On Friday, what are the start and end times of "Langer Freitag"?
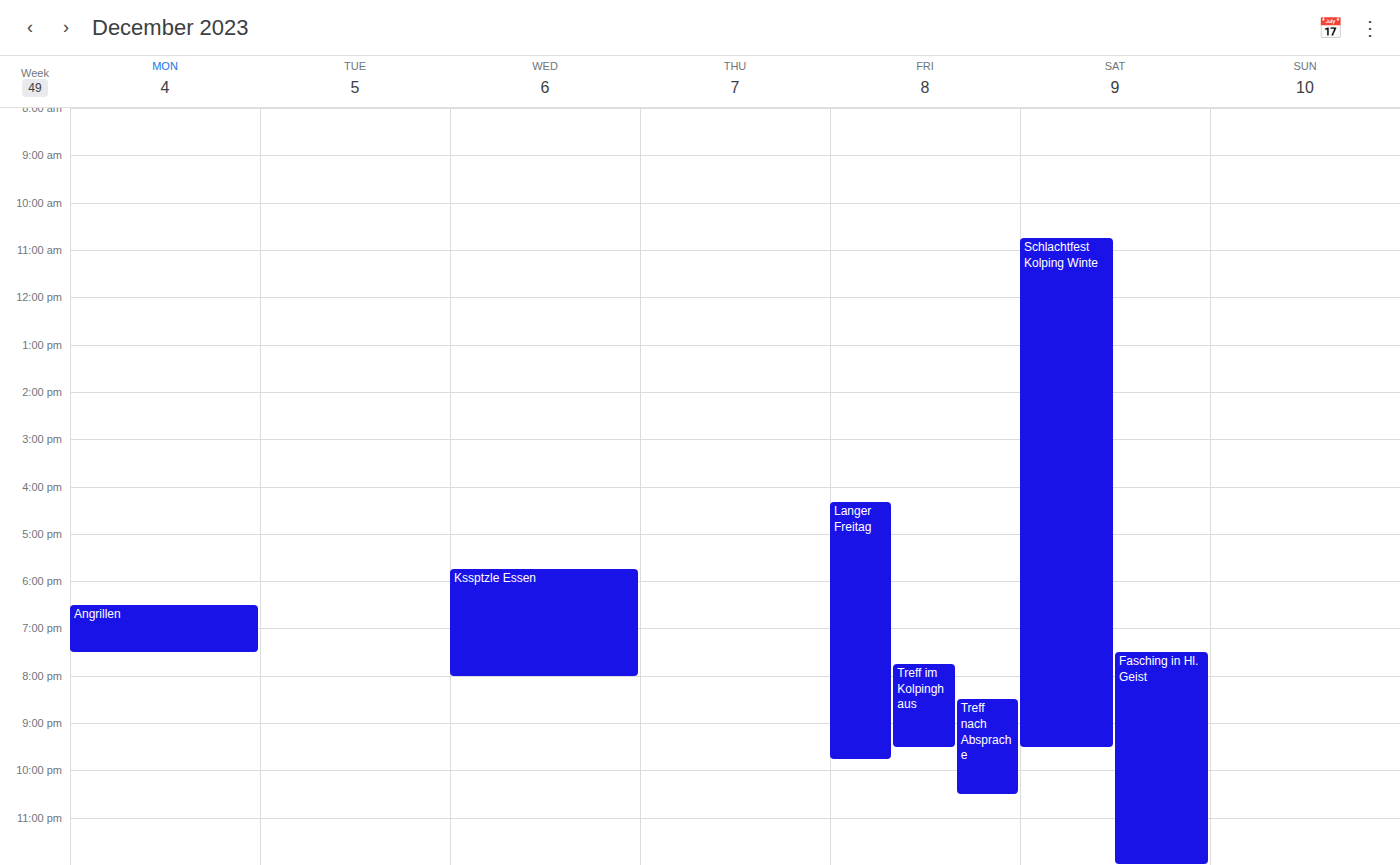
4:20 PM to 9:45 PM